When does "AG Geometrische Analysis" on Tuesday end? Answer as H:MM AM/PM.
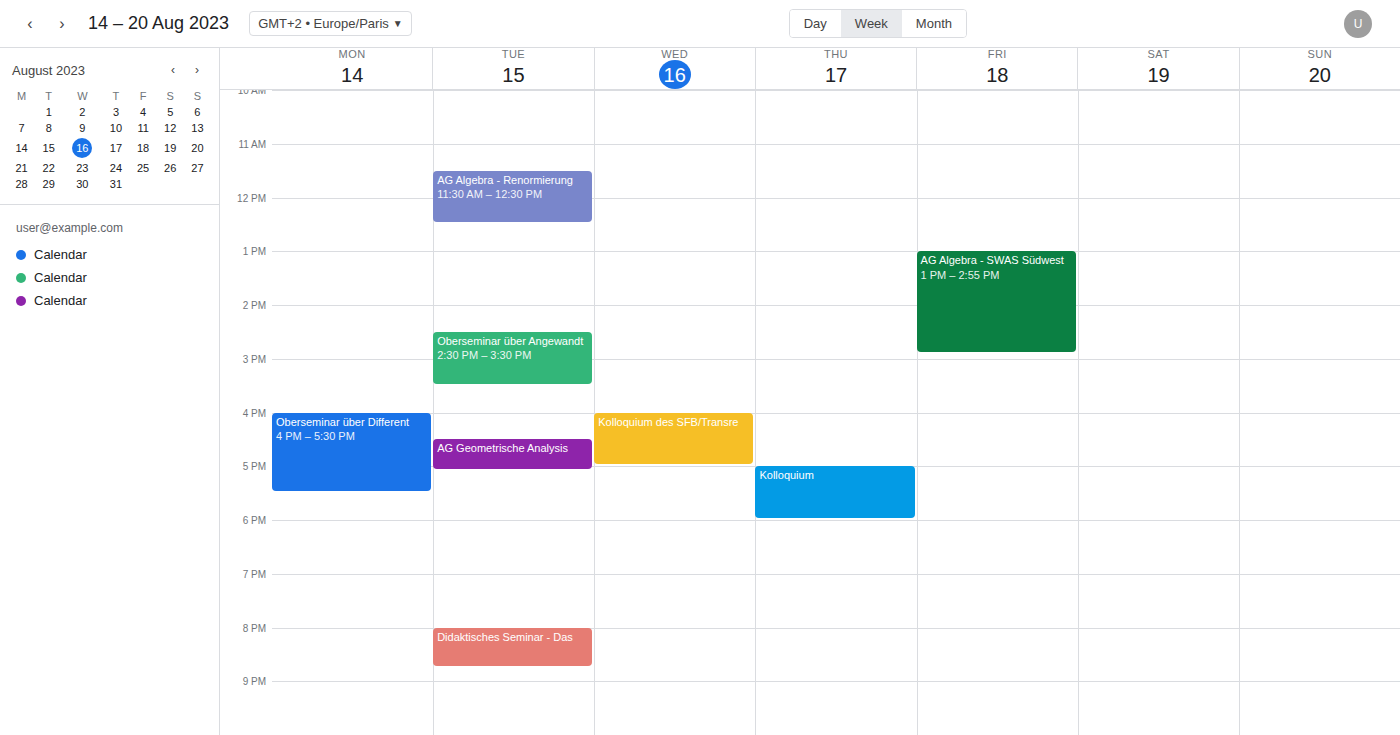
5:05 PM